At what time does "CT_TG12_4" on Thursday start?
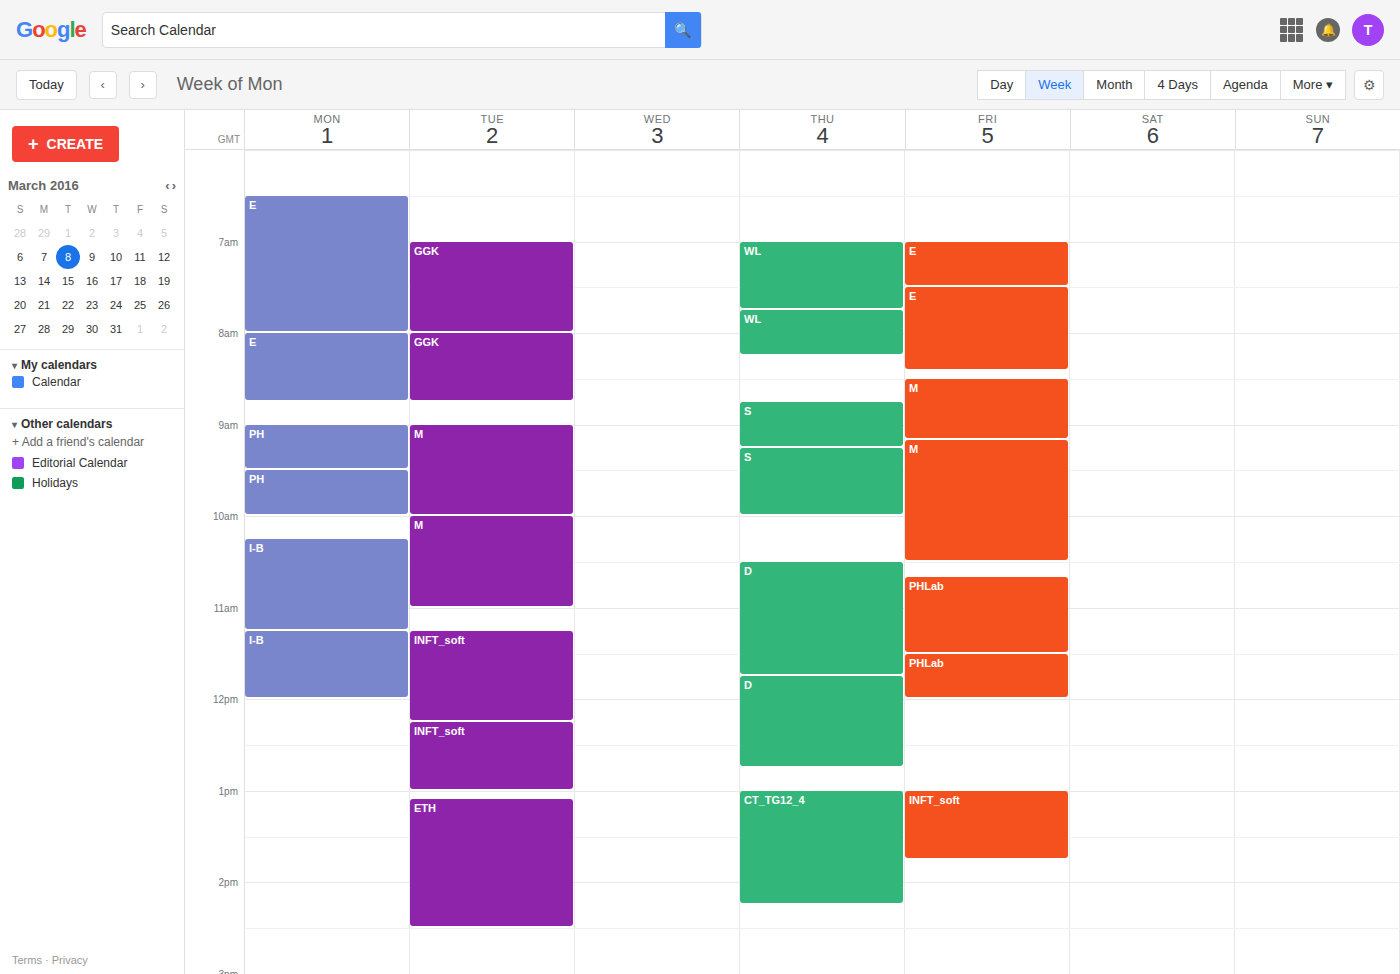
1:00 PM